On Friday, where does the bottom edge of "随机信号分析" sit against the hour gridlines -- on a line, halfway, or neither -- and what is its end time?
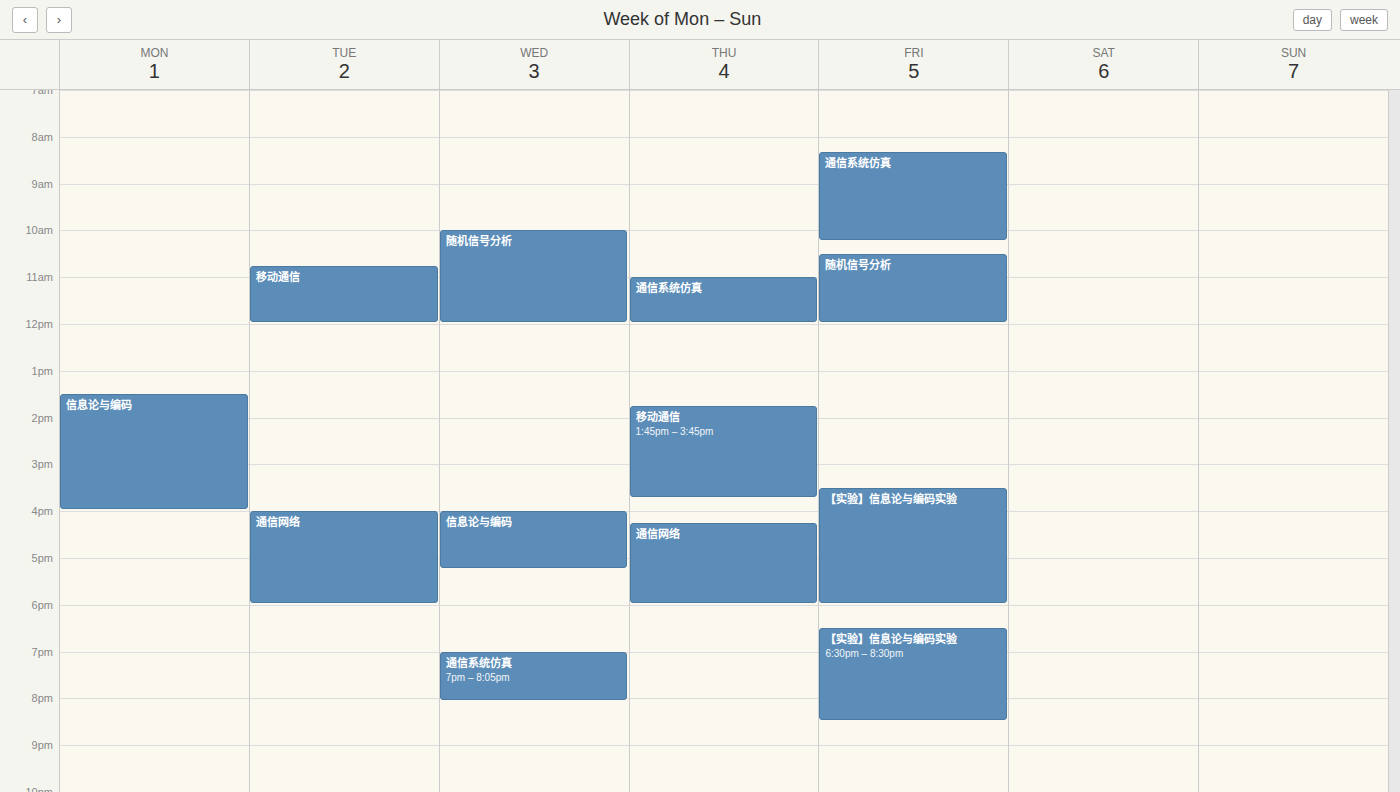
12:00 PM -- exactly on the 12 PM line.